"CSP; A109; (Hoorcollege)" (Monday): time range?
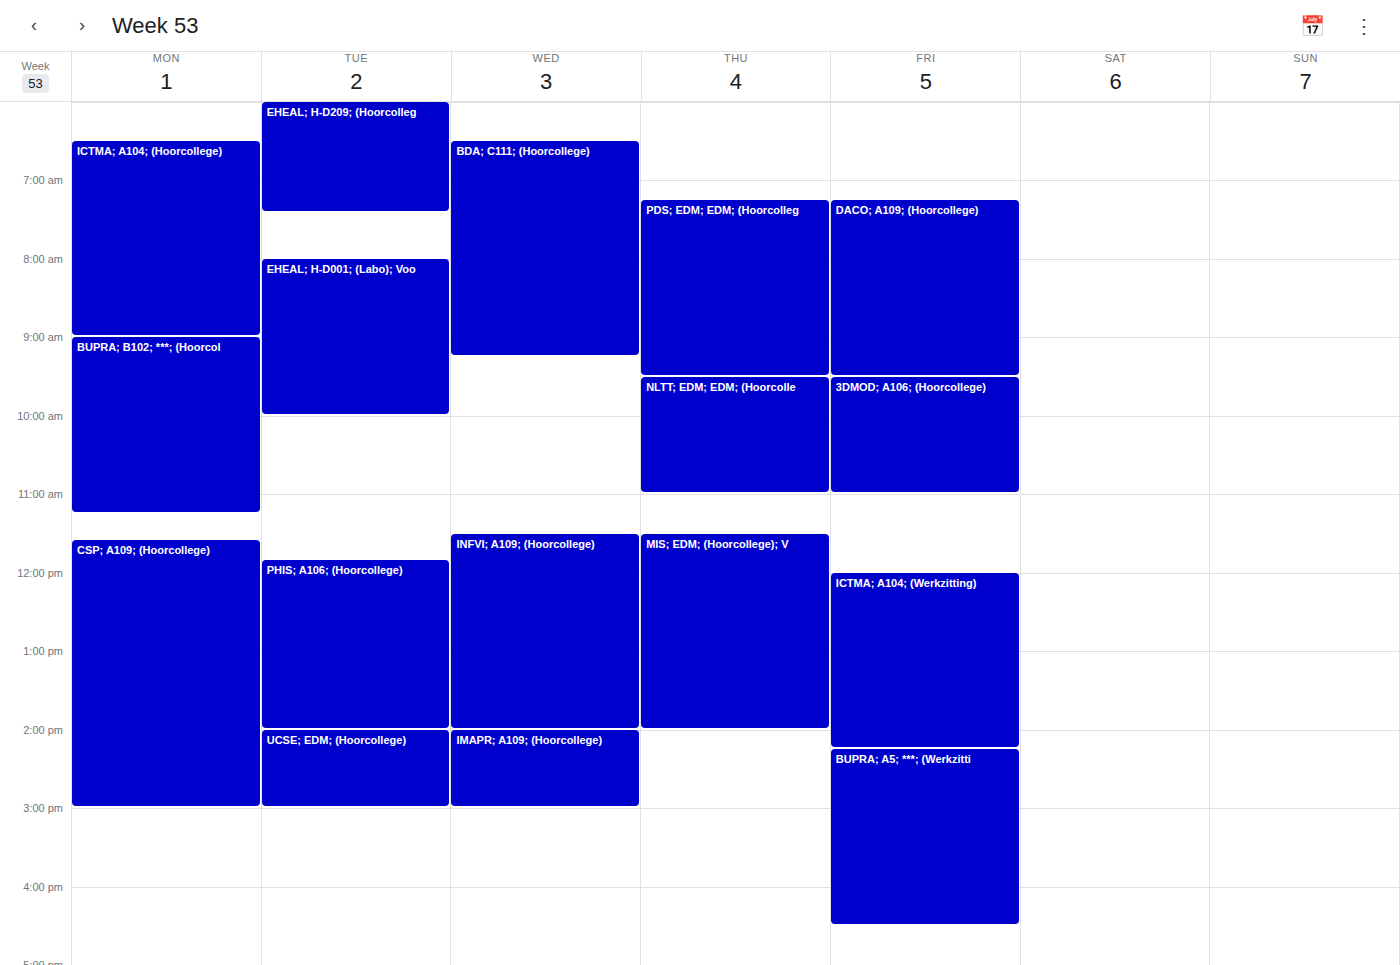
11:35 to 15:00